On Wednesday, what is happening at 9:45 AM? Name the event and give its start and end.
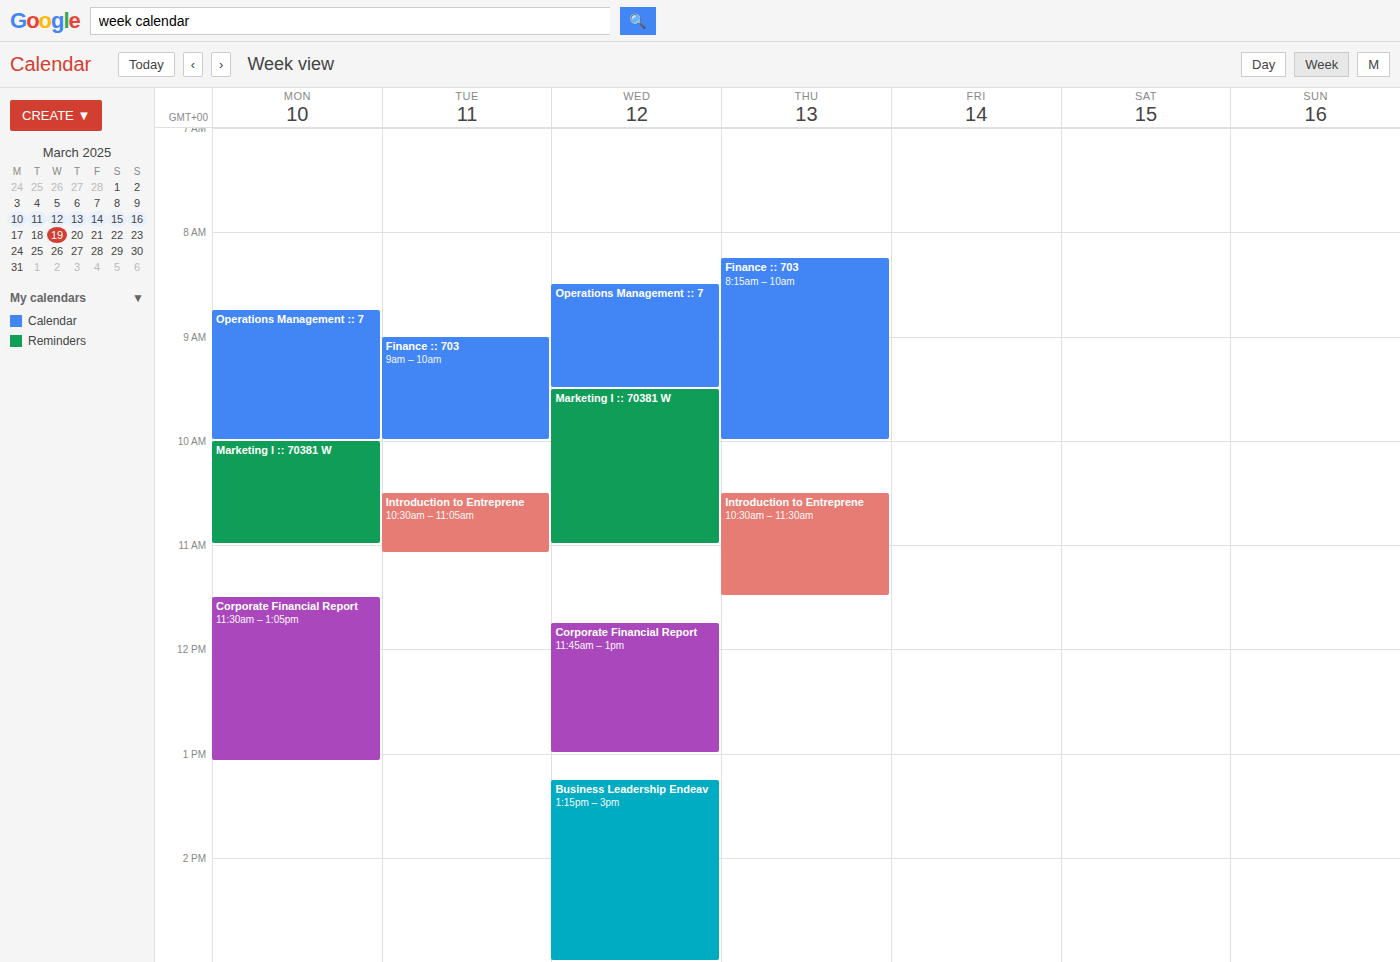
"Marketing I :: 70381 W", 9:30 AM to 11:00 AM